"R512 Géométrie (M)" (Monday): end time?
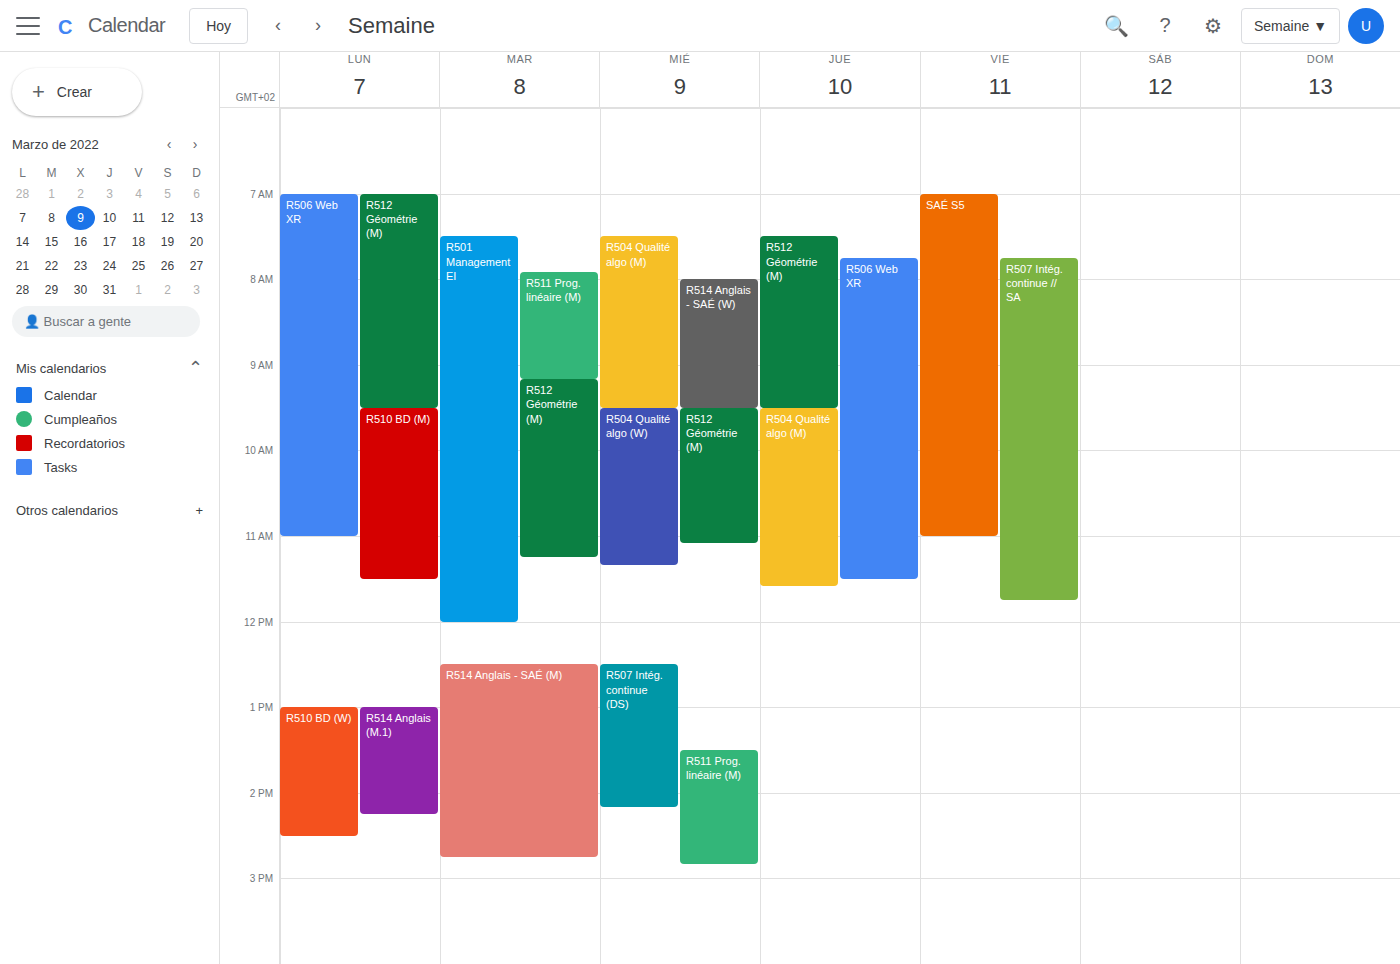
09:30